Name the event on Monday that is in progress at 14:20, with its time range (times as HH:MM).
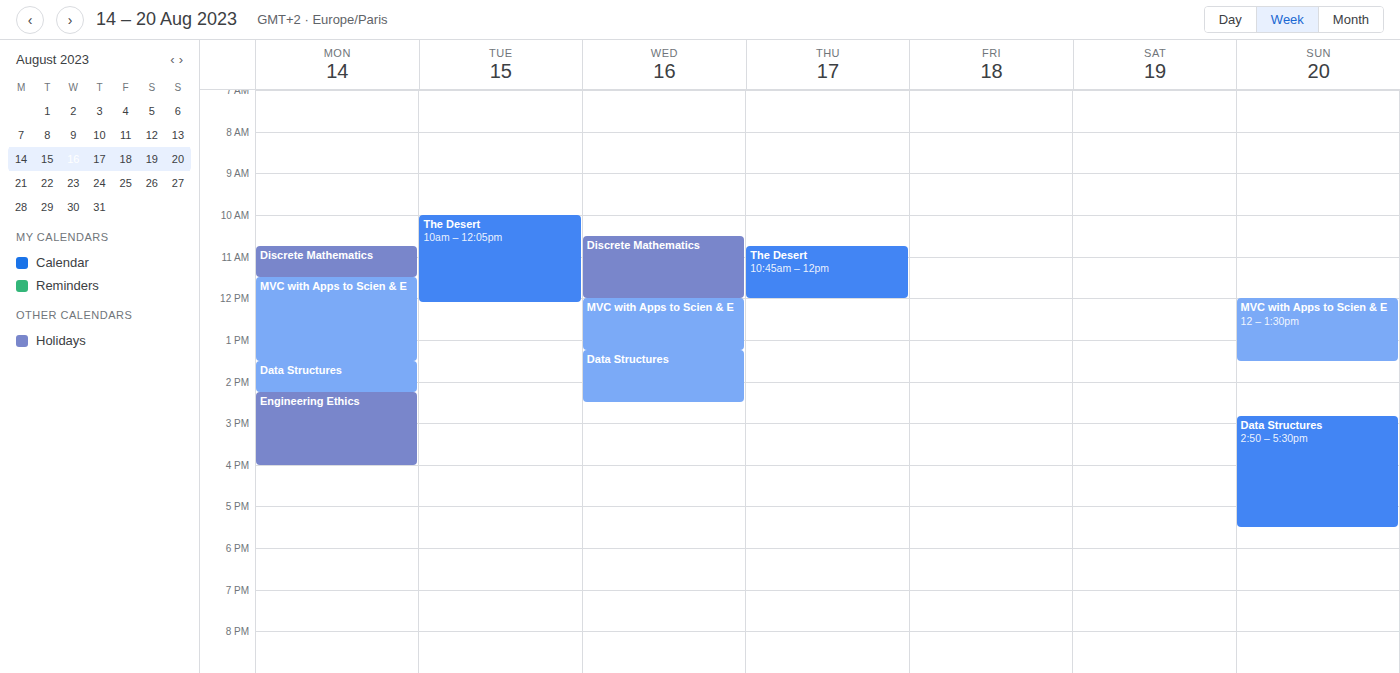
"Engineering Ethics", 14:15 to 16:00